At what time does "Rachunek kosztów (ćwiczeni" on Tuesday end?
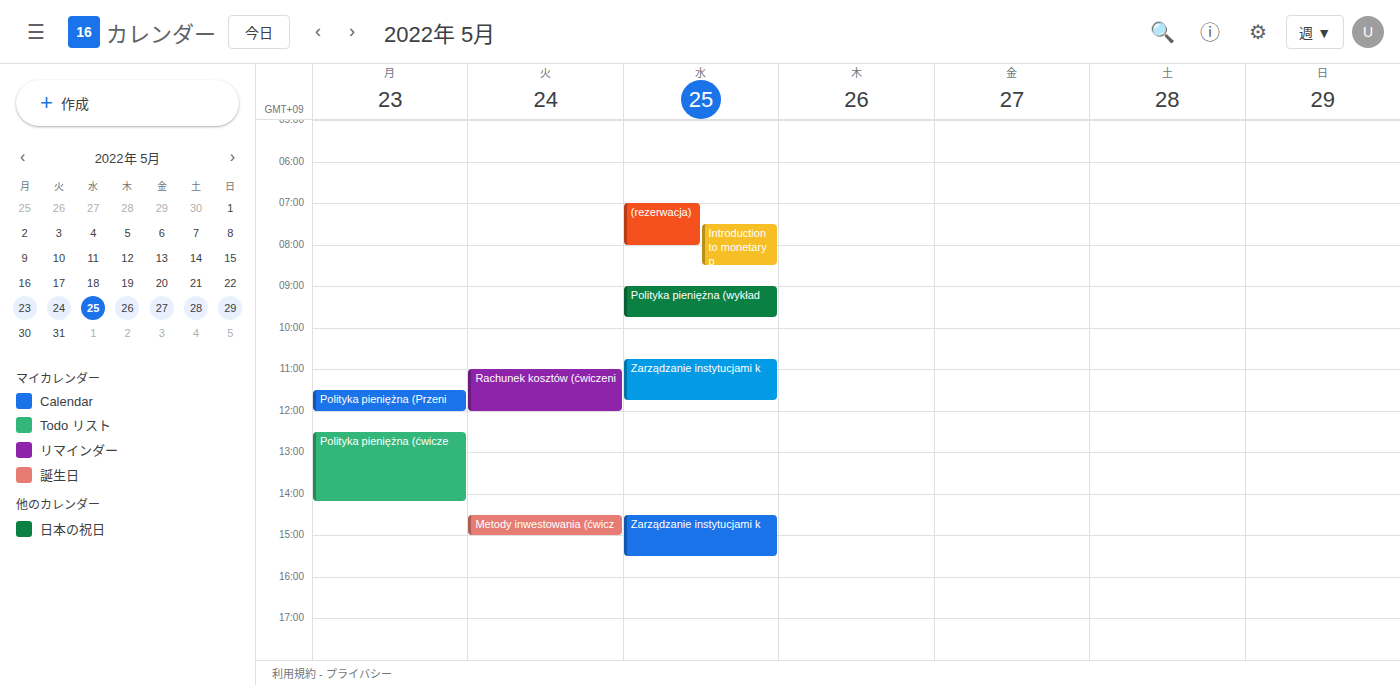
12:00 PM